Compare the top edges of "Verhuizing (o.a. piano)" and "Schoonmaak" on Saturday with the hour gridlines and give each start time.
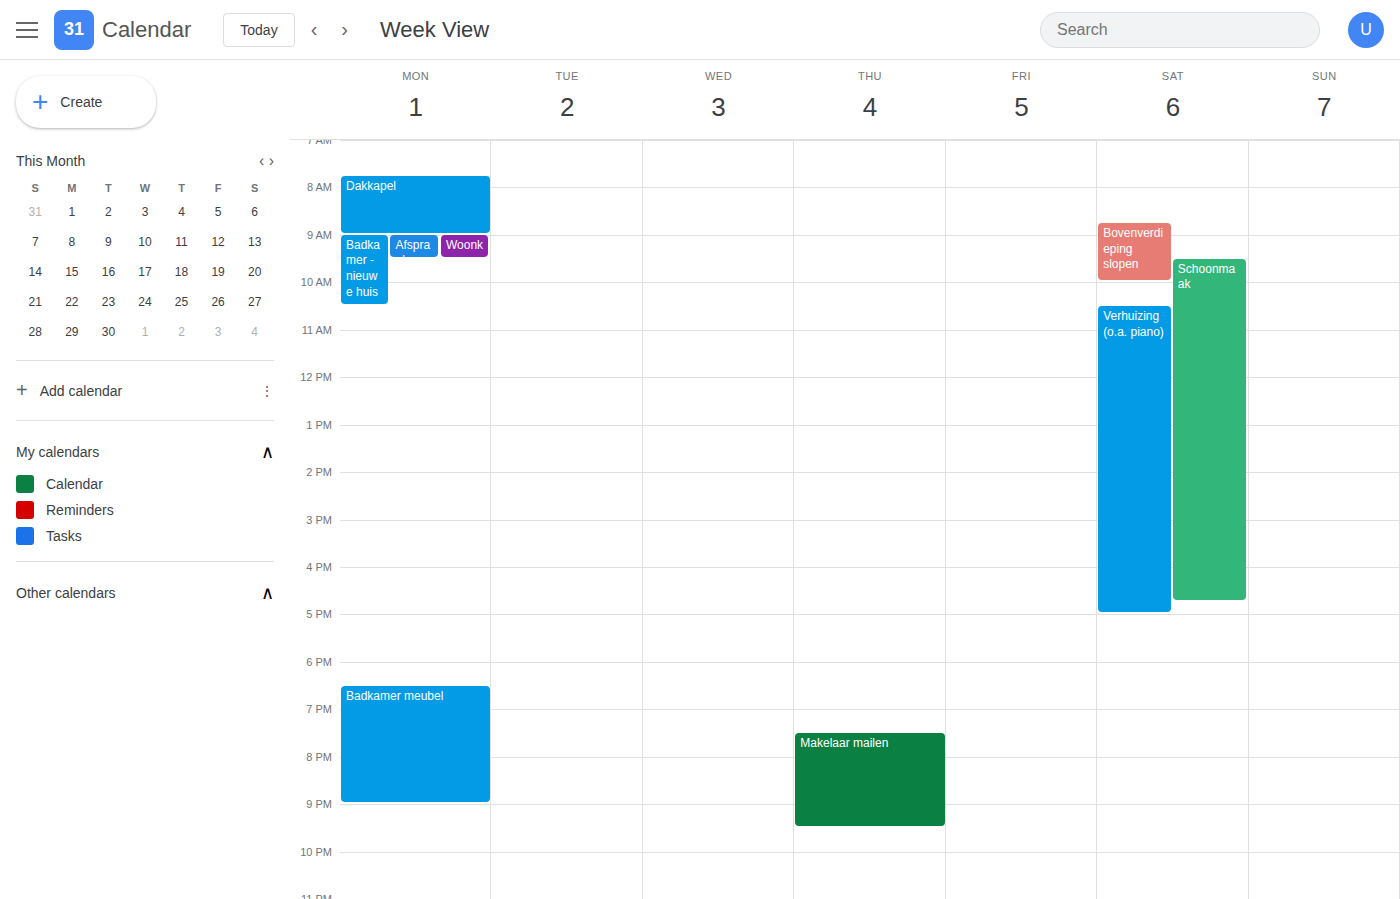
"Verhuizing (o.a. piano)": 10:30, halfway between the 10:00 and 11:00 lines. "Schoonmaak": 09:30, halfway between the 09:00 and 10:00 lines.